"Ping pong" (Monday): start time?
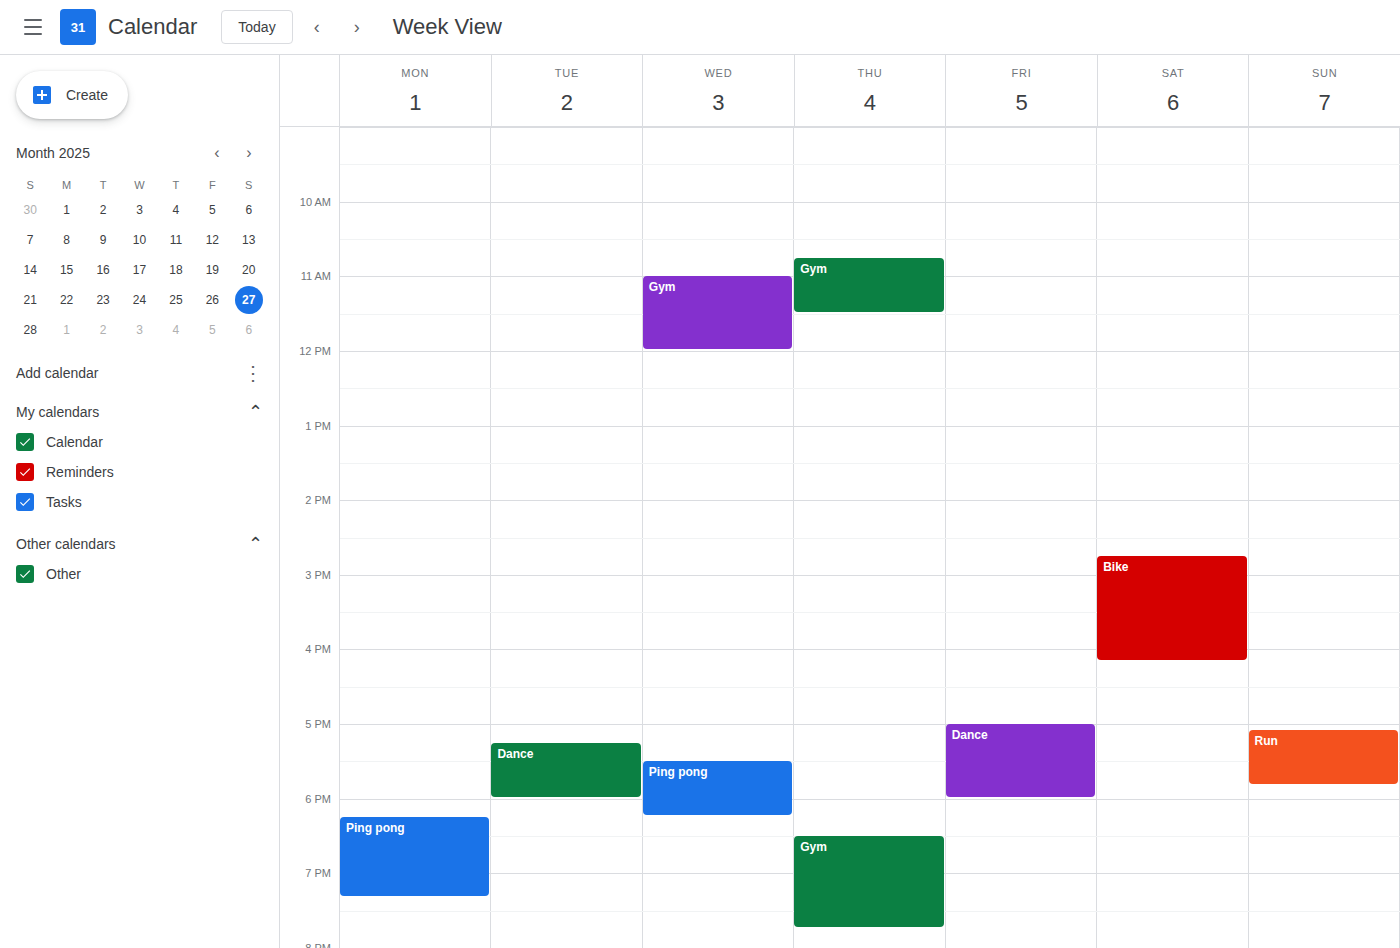
6:15 PM